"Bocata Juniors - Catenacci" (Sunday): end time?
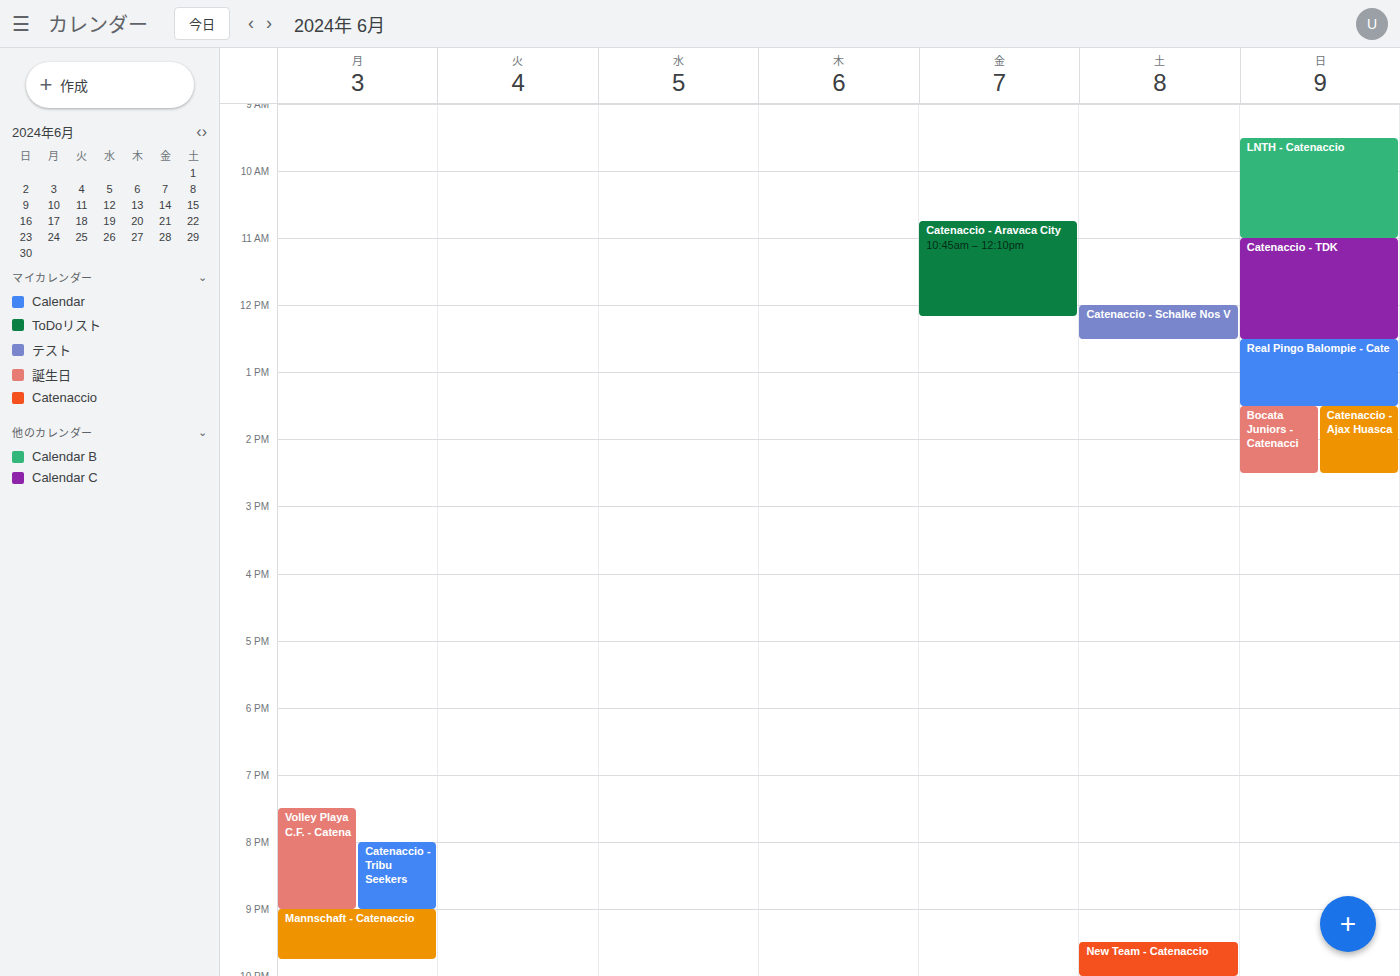
2:30 PM